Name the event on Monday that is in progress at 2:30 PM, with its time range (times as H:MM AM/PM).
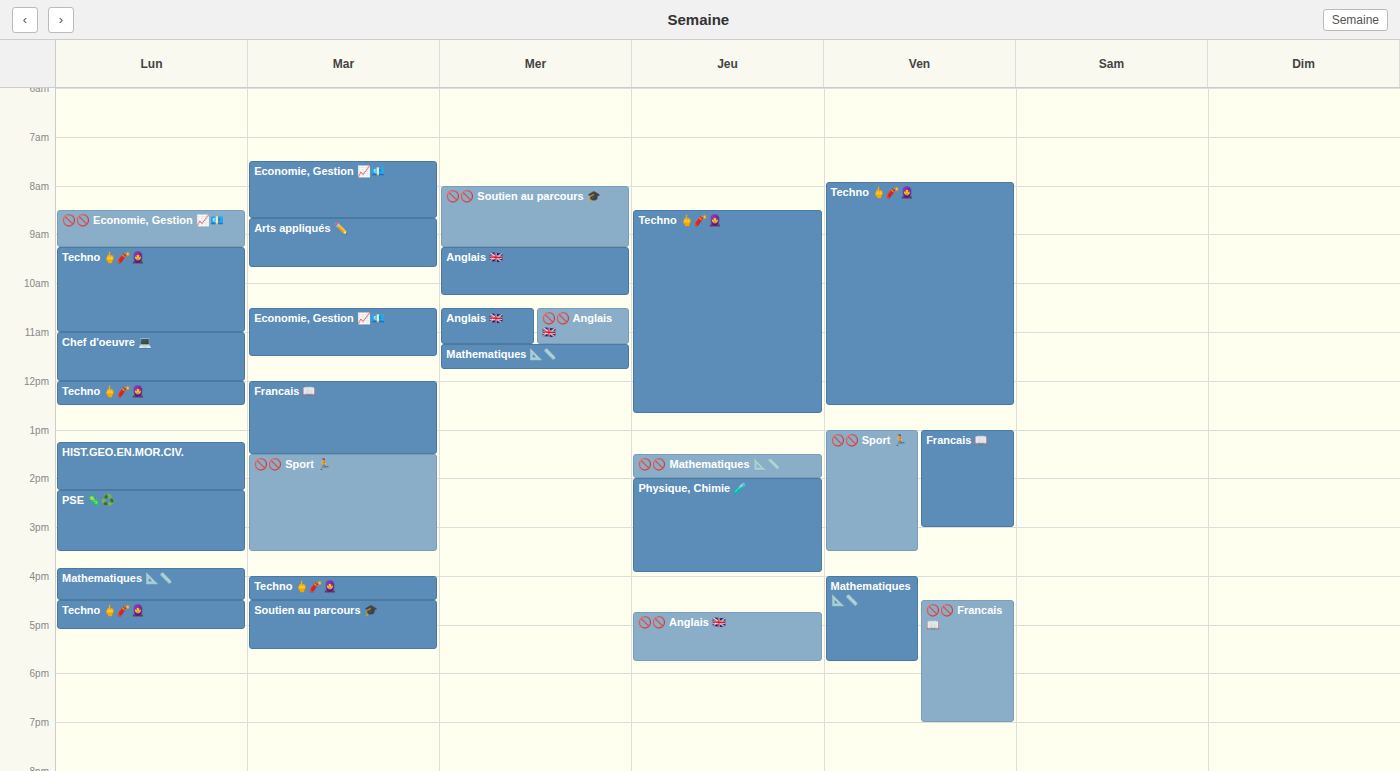
"PSE 🦠♻️", 2:15 PM to 3:30 PM